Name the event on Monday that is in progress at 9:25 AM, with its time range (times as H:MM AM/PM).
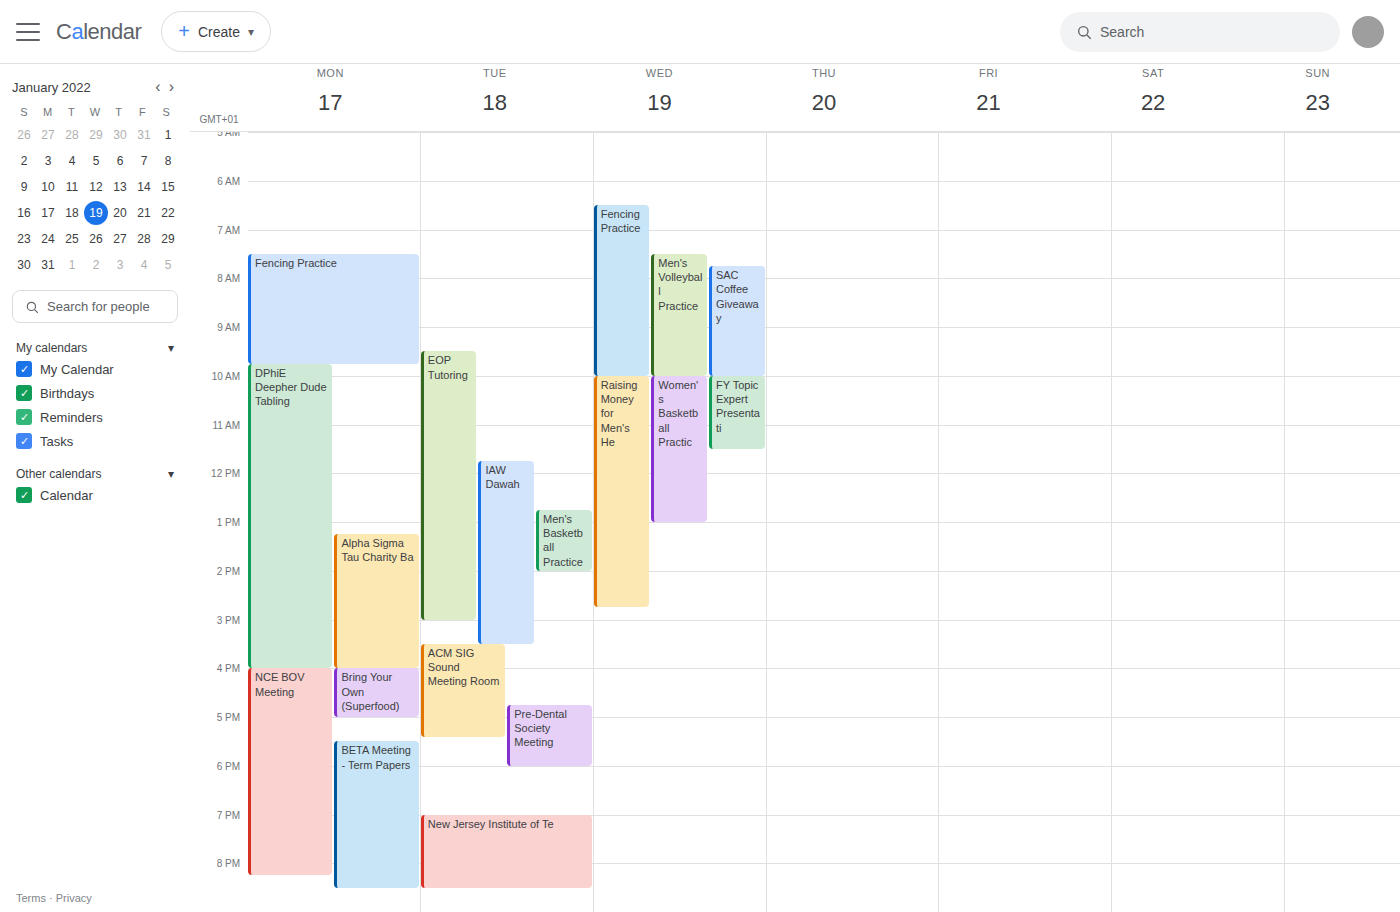
"Fencing Practice", 7:30 AM to 9:45 AM